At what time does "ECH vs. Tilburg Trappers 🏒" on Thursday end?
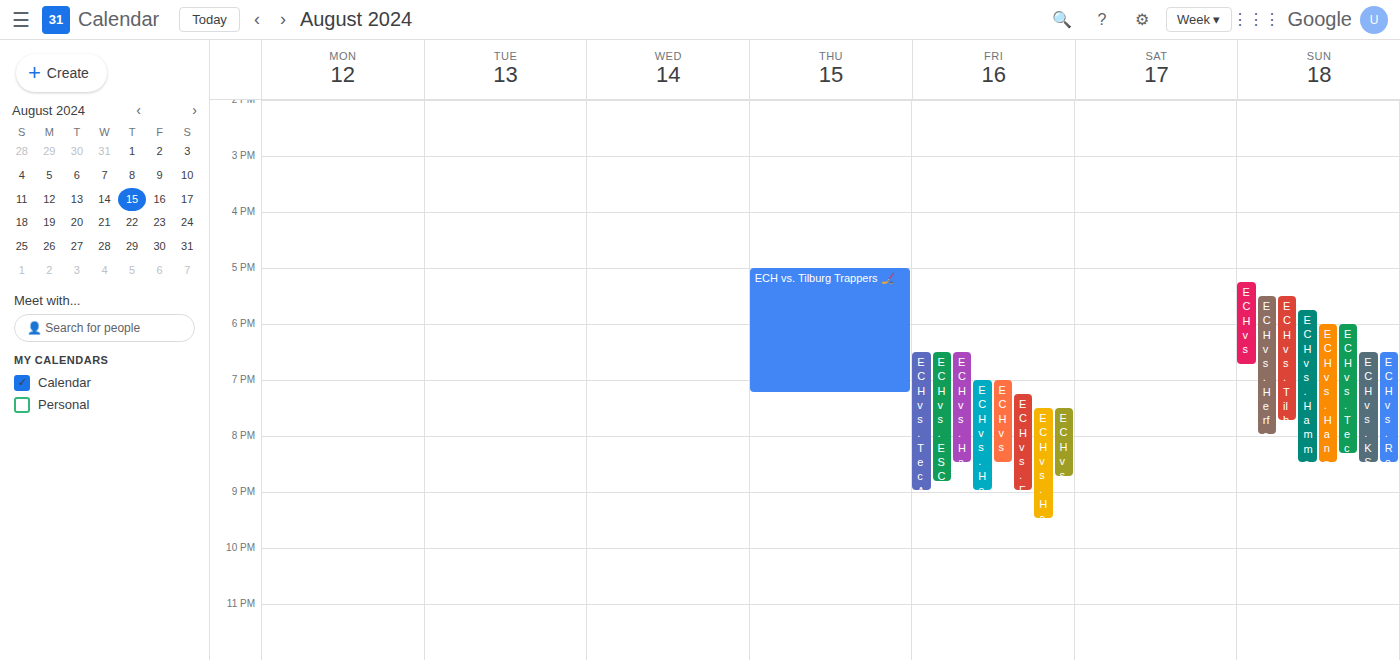
7:15 PM